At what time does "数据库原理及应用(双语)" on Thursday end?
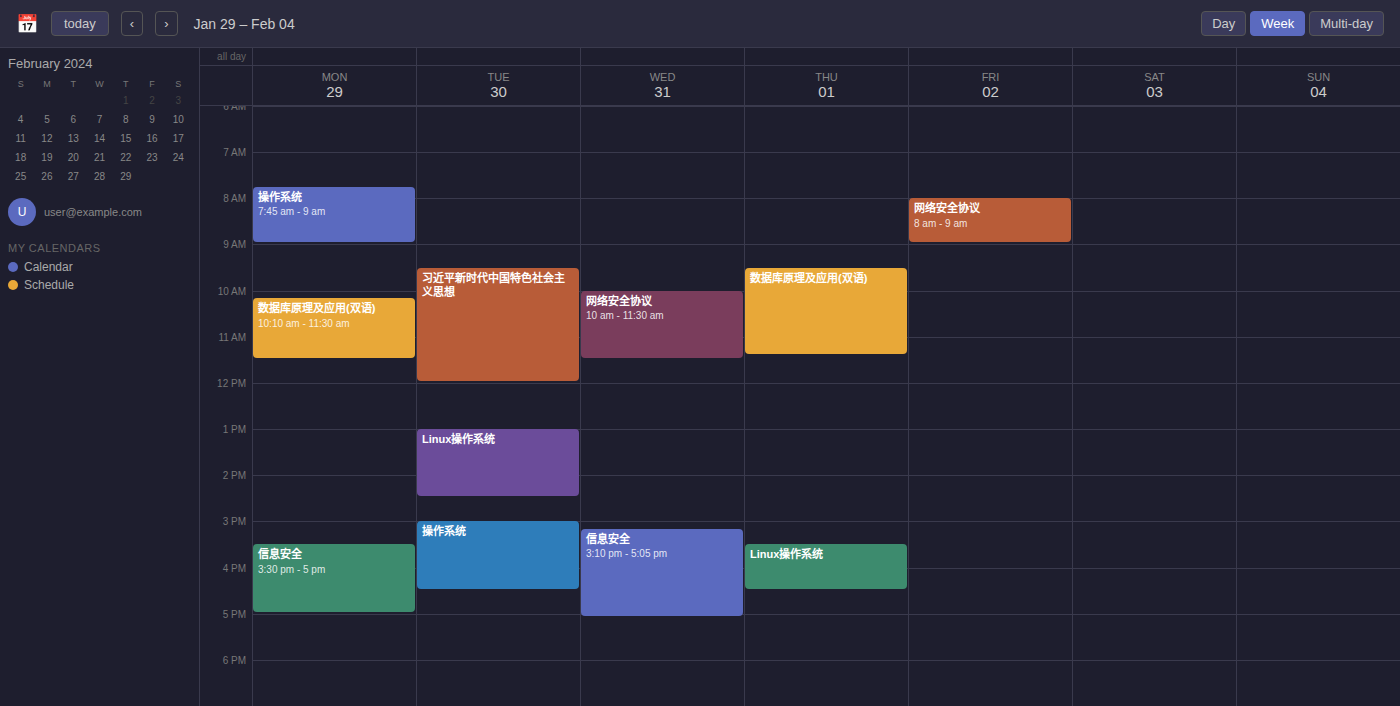
11:25 AM